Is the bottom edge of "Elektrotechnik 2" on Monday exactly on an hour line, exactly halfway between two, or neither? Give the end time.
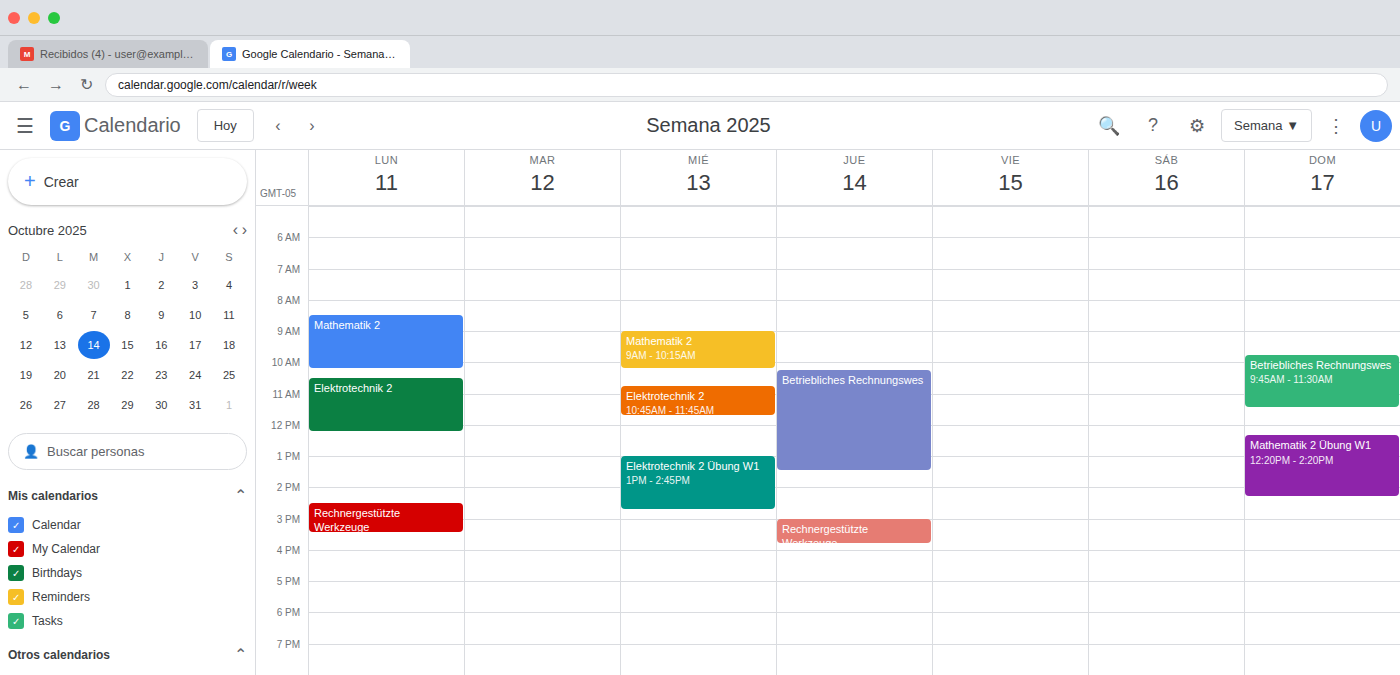
12:15 PM -- neither: a quarter of the way from the 12 PM line to the 1 PM line.